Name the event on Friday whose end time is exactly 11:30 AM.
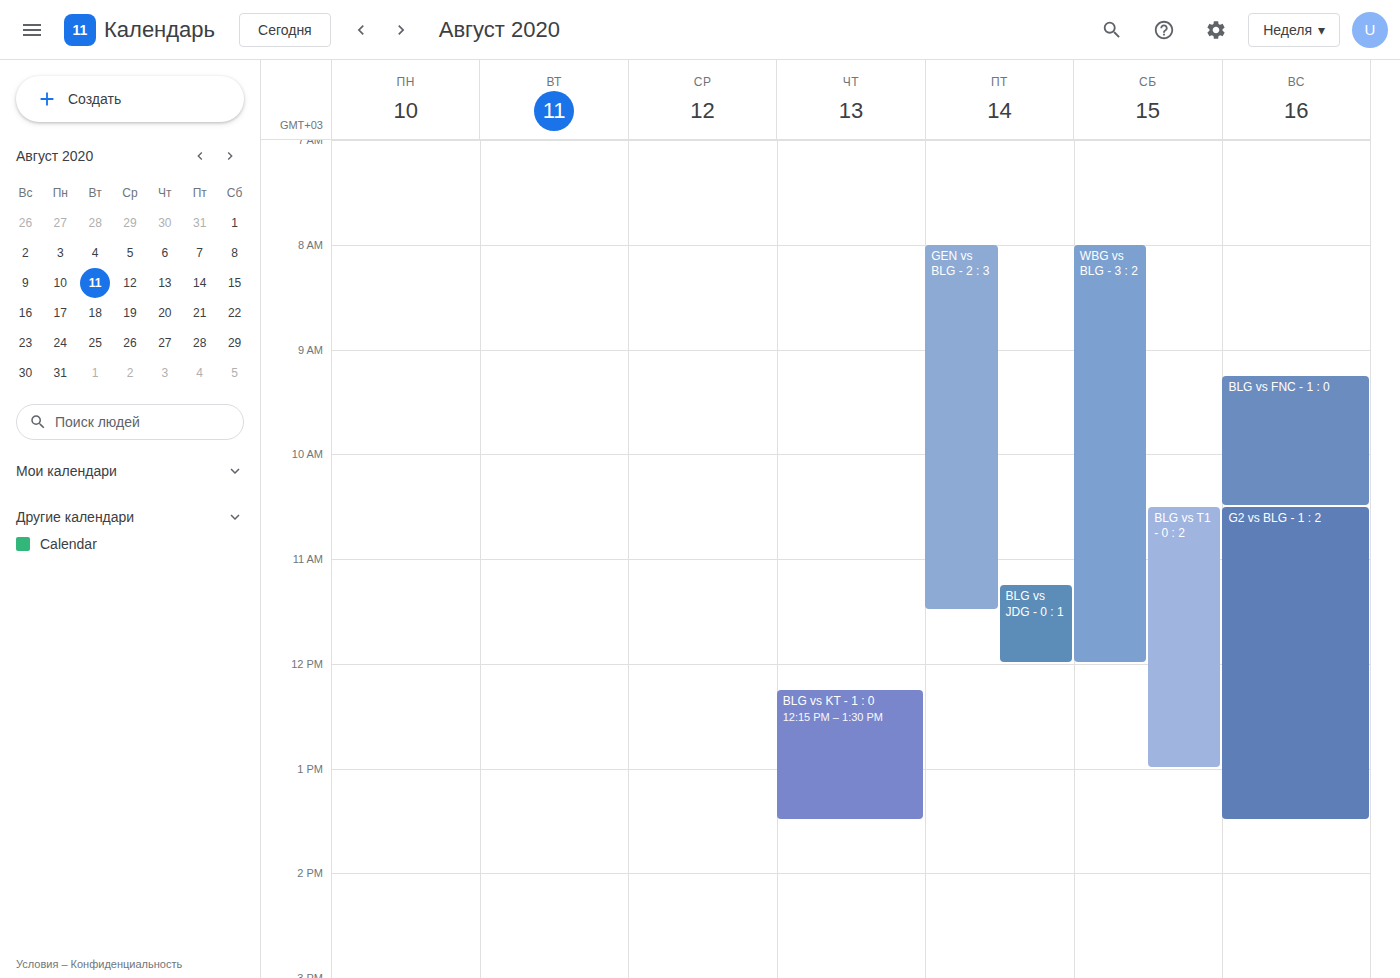
"GEN vs BLG - 2 : 3"